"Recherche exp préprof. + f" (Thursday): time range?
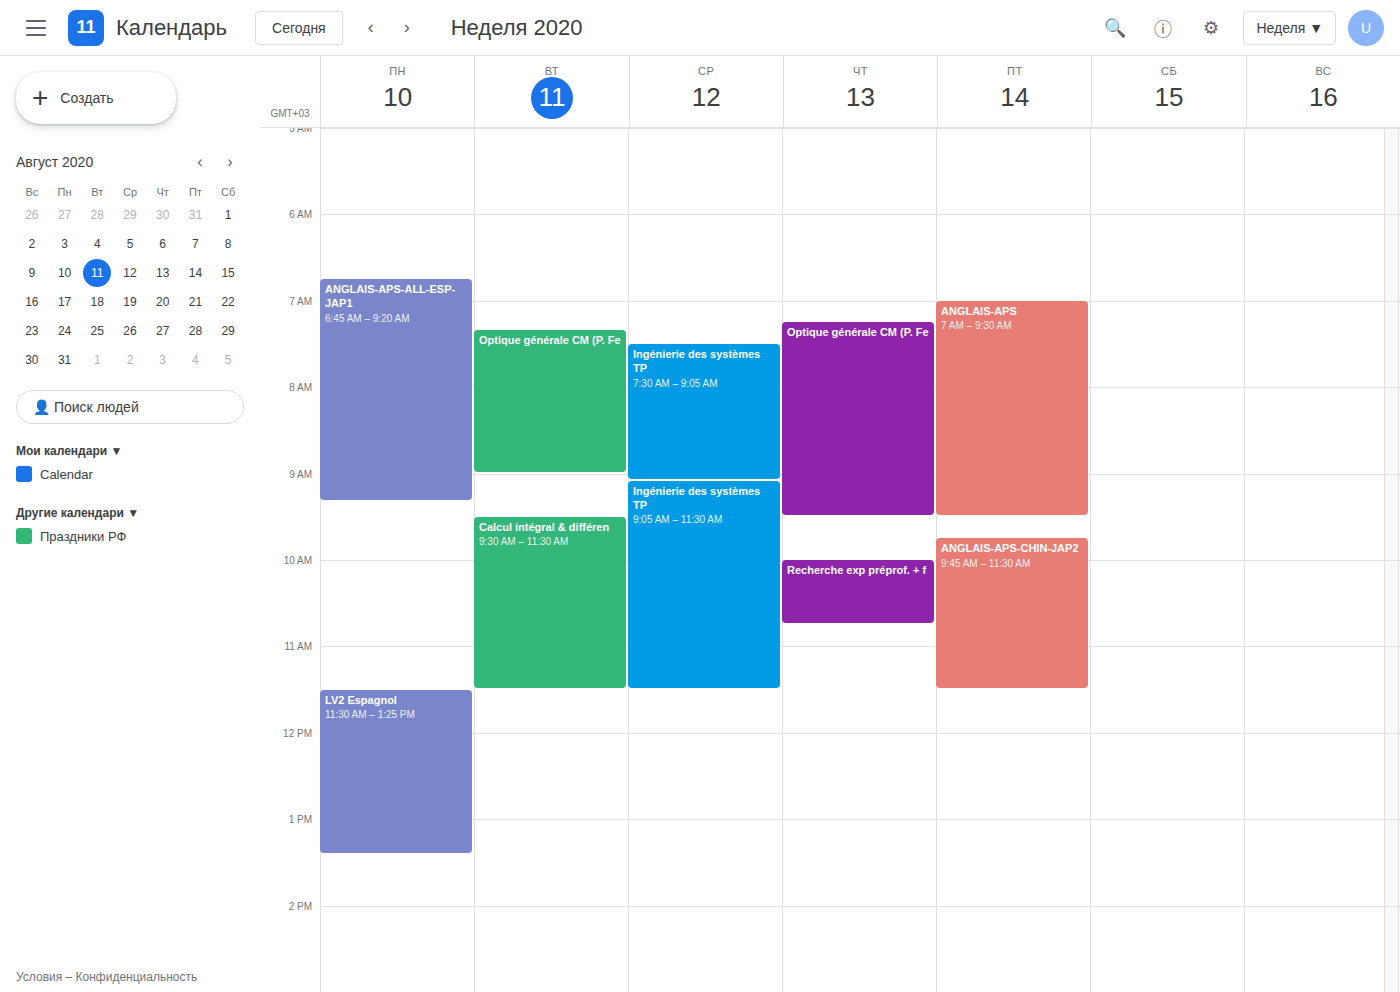
10:00 AM to 10:45 AM